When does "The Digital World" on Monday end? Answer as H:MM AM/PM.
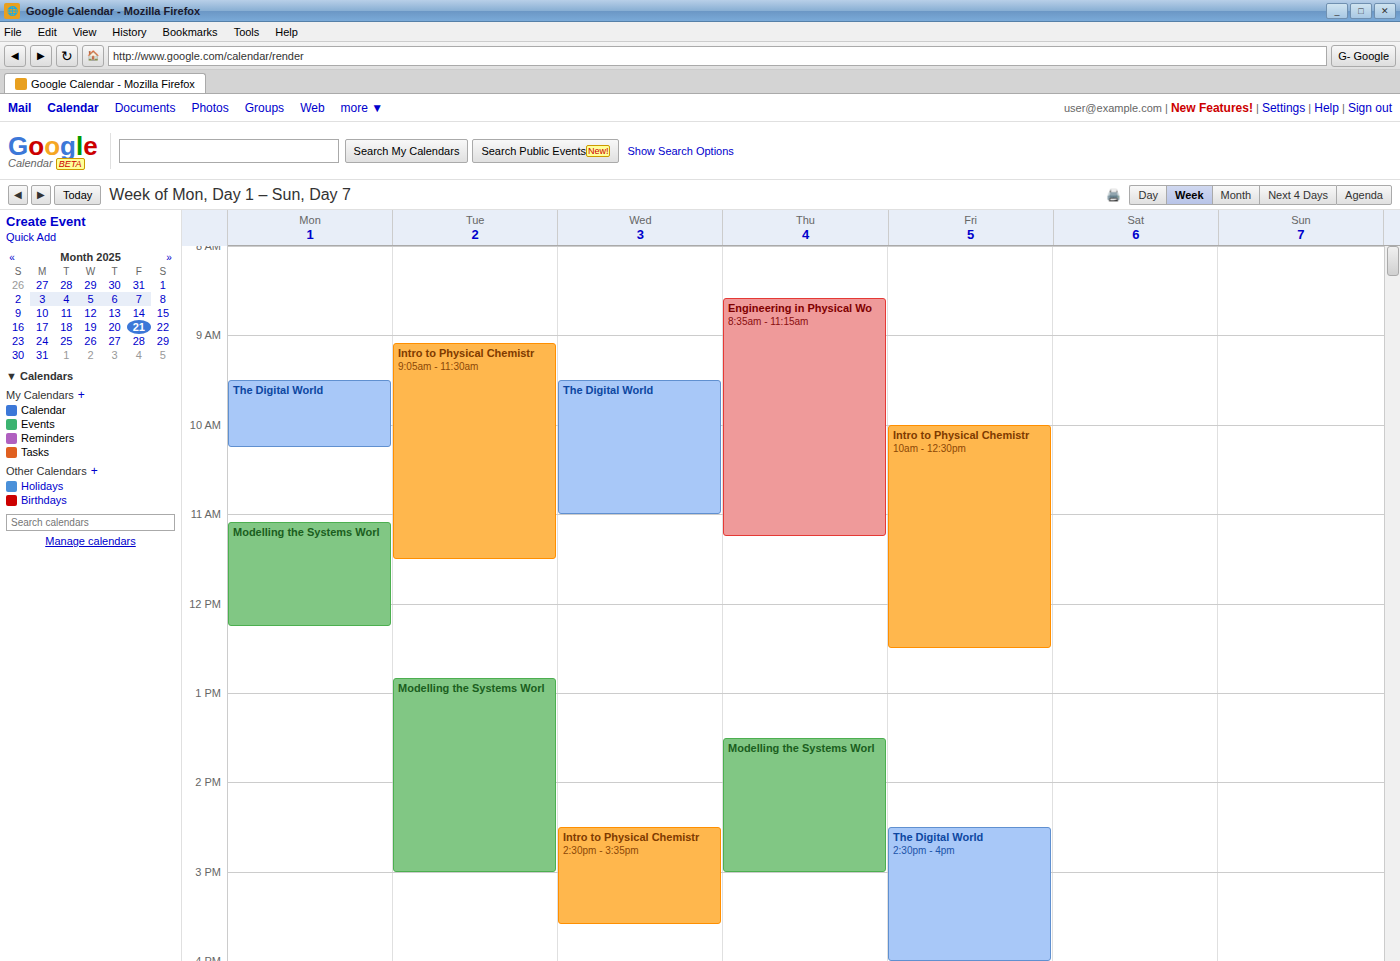
10:15 AM